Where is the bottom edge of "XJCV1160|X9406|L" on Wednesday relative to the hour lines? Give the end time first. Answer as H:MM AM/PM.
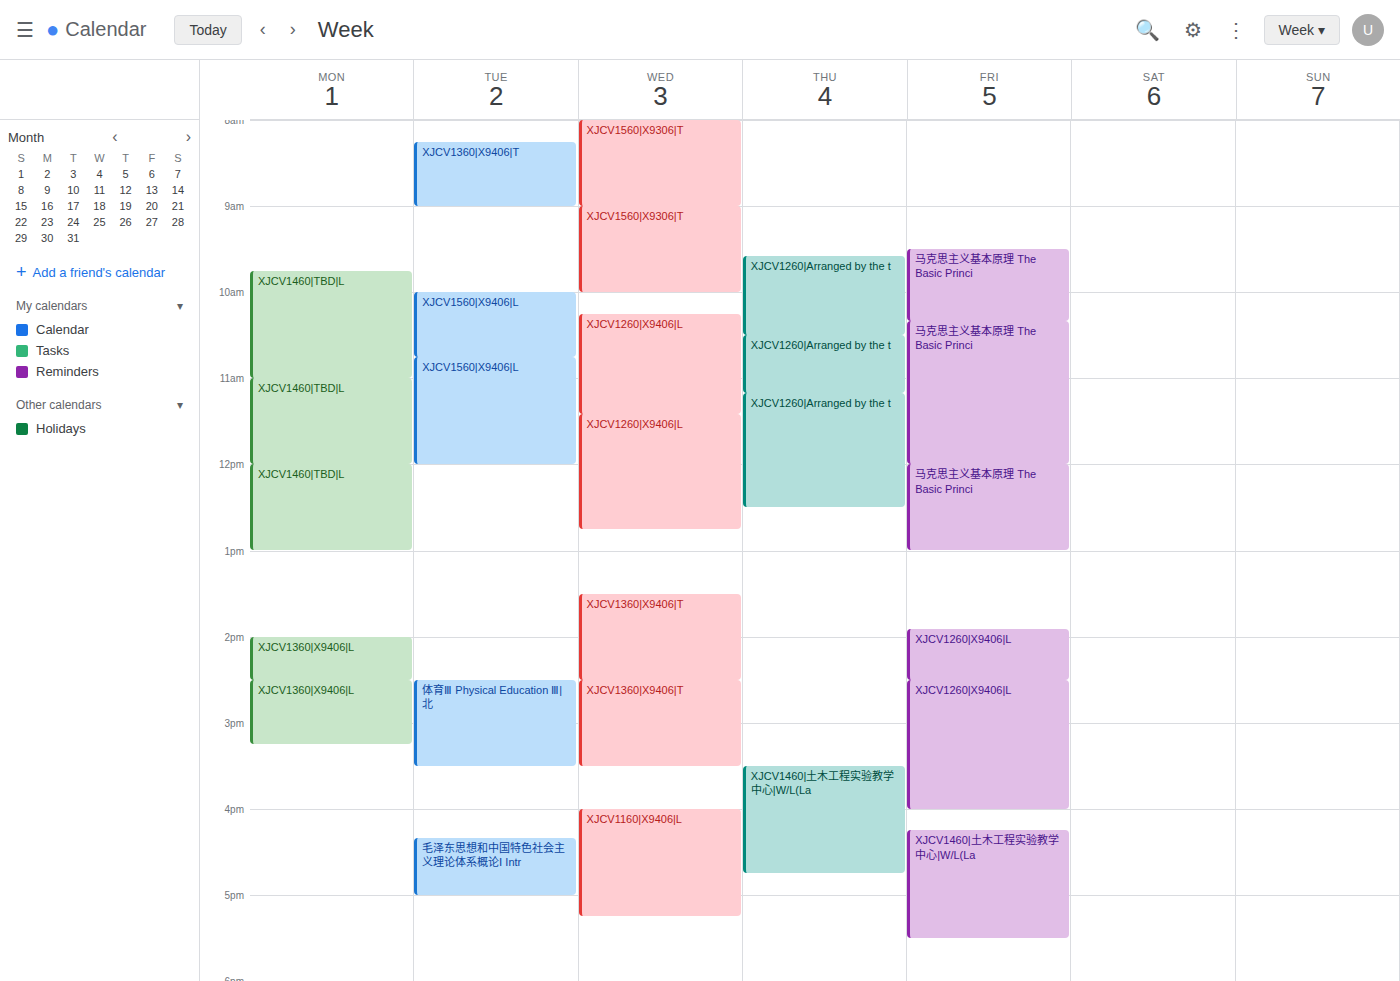
5:15 PM -- neither: a quarter of the way from the 5 PM line to the 6 PM line.